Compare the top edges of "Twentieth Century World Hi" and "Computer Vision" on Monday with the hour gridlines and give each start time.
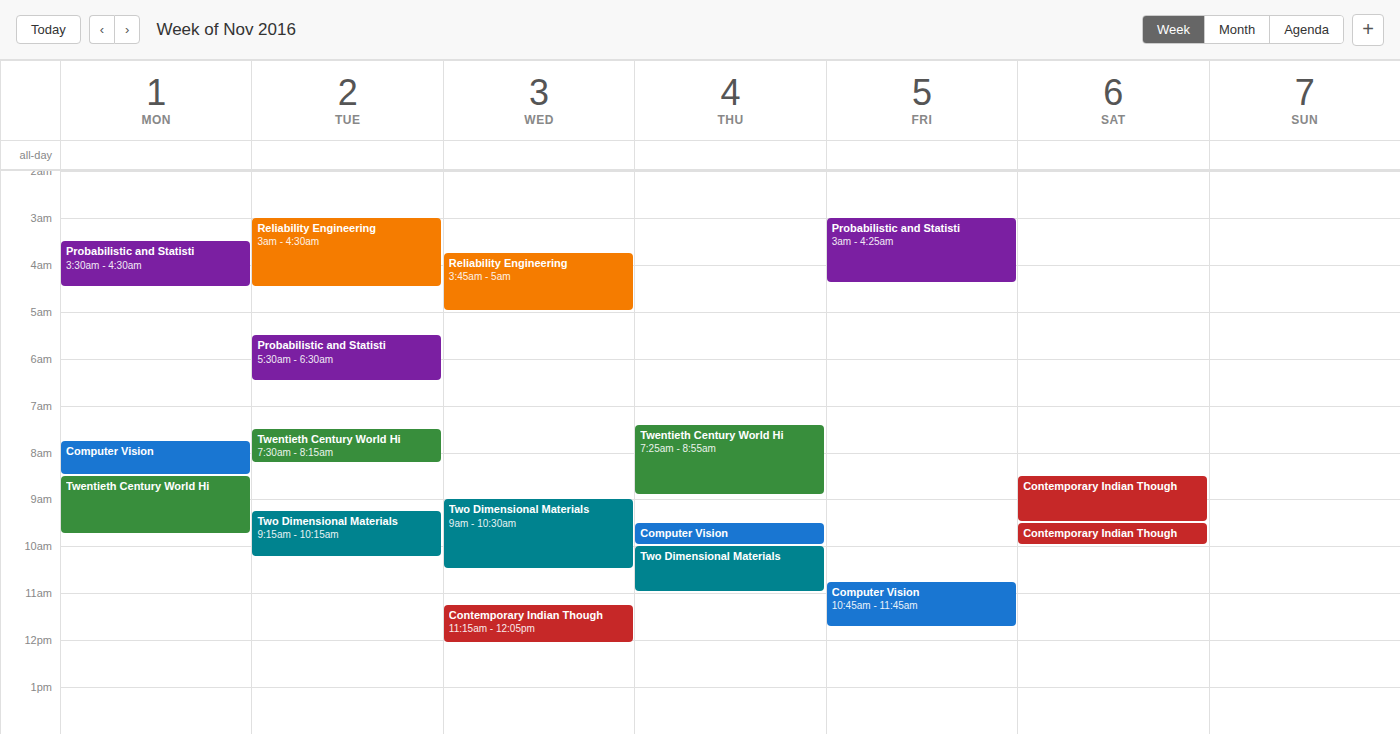
"Twentieth Century World Hi": 8:30 AM, halfway between the 8 AM and 9 AM lines. "Computer Vision": 7:45 AM, neither: three quarters of the way from the 7 AM line to the 8 AM line.